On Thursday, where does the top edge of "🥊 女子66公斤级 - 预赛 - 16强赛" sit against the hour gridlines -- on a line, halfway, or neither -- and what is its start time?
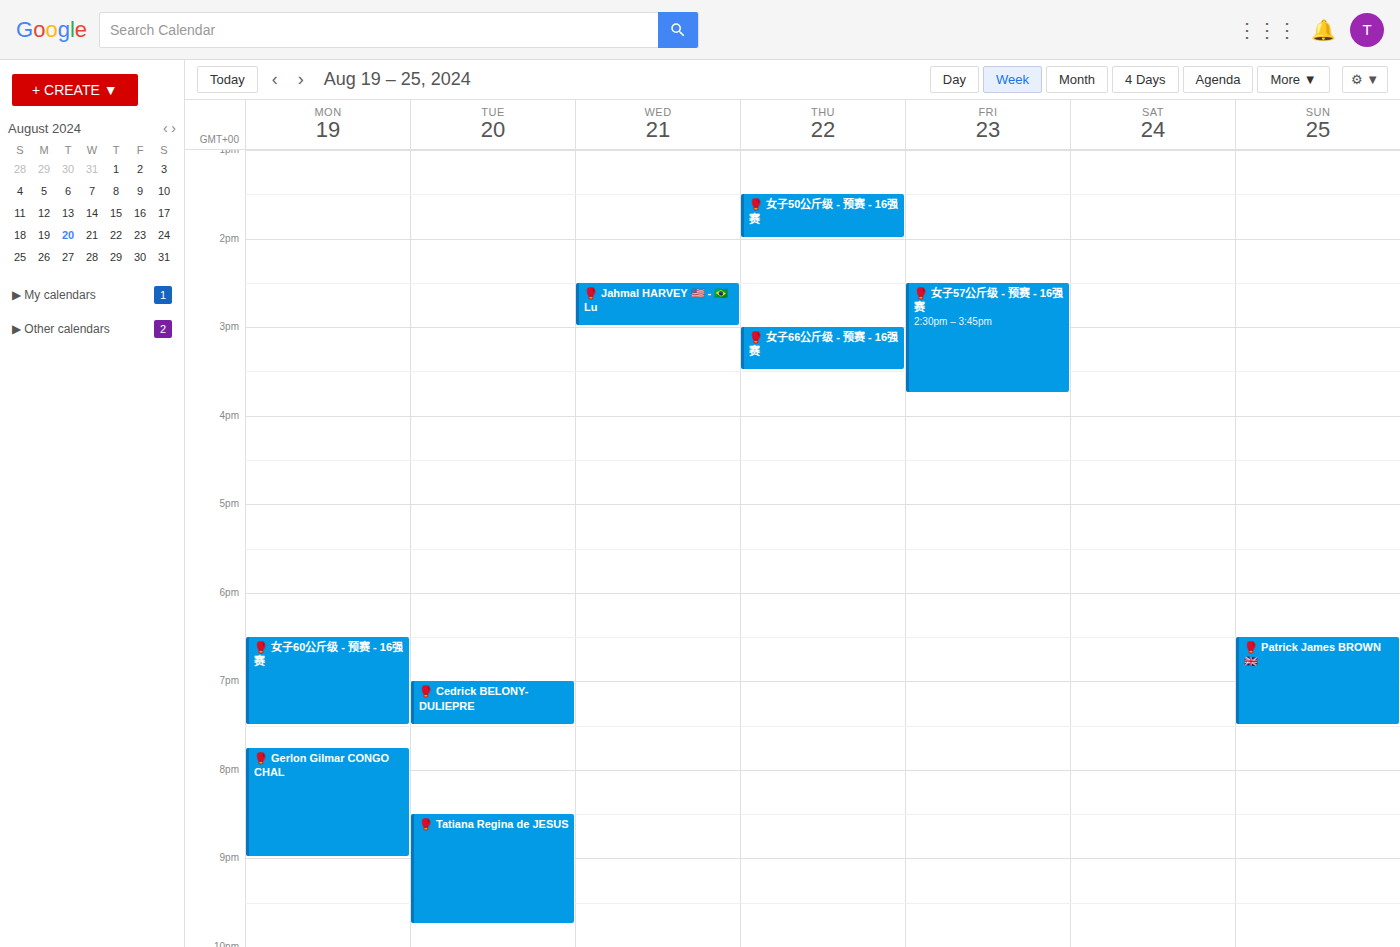
3:00 PM -- exactly on the 3 PM line.